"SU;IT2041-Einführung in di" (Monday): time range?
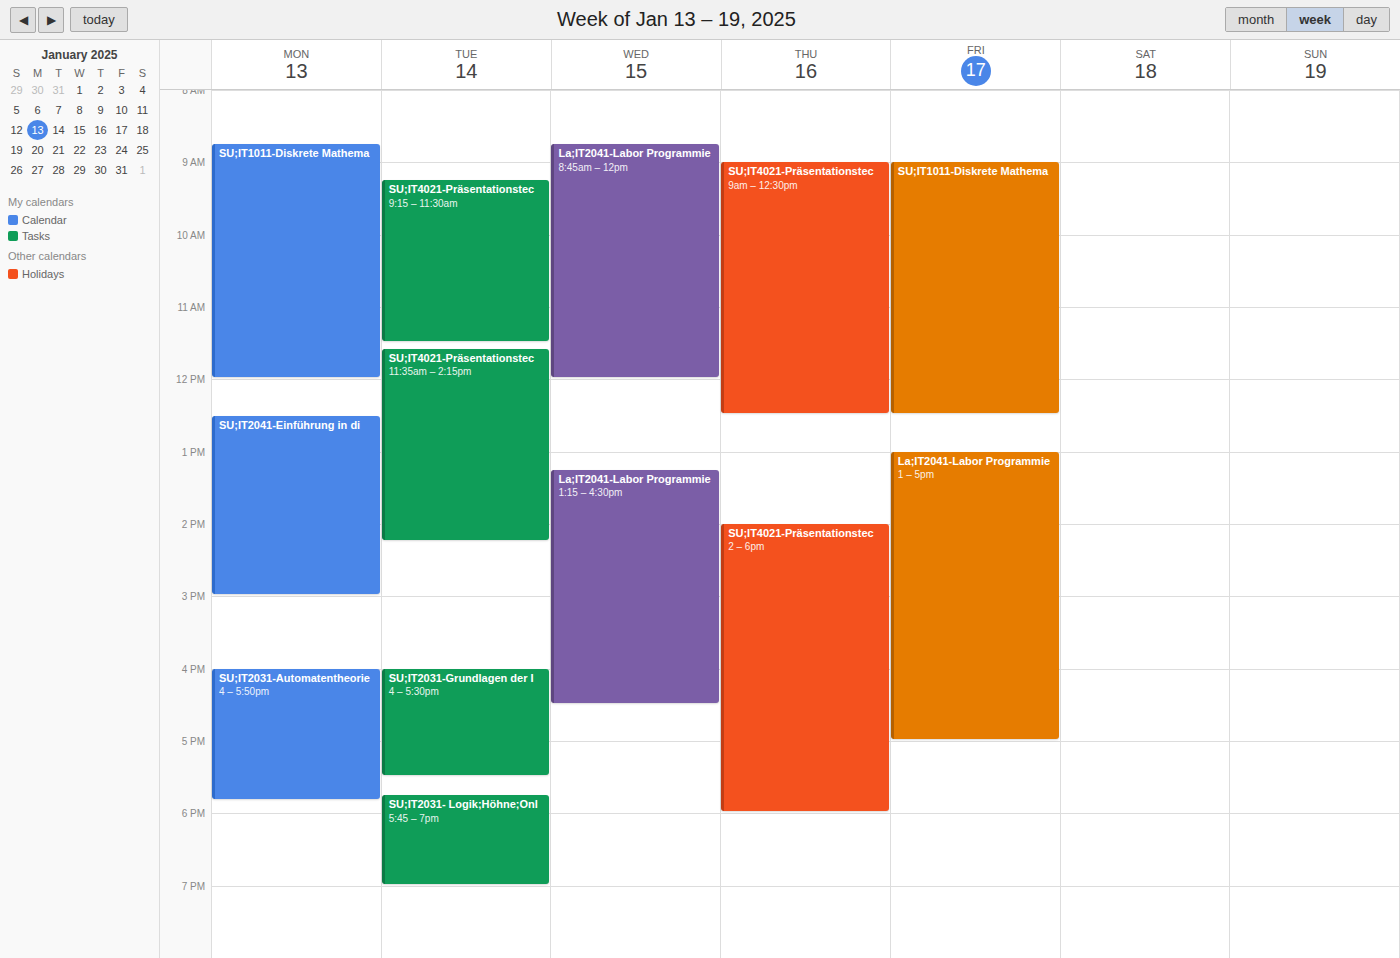
12:30 PM to 3:00 PM